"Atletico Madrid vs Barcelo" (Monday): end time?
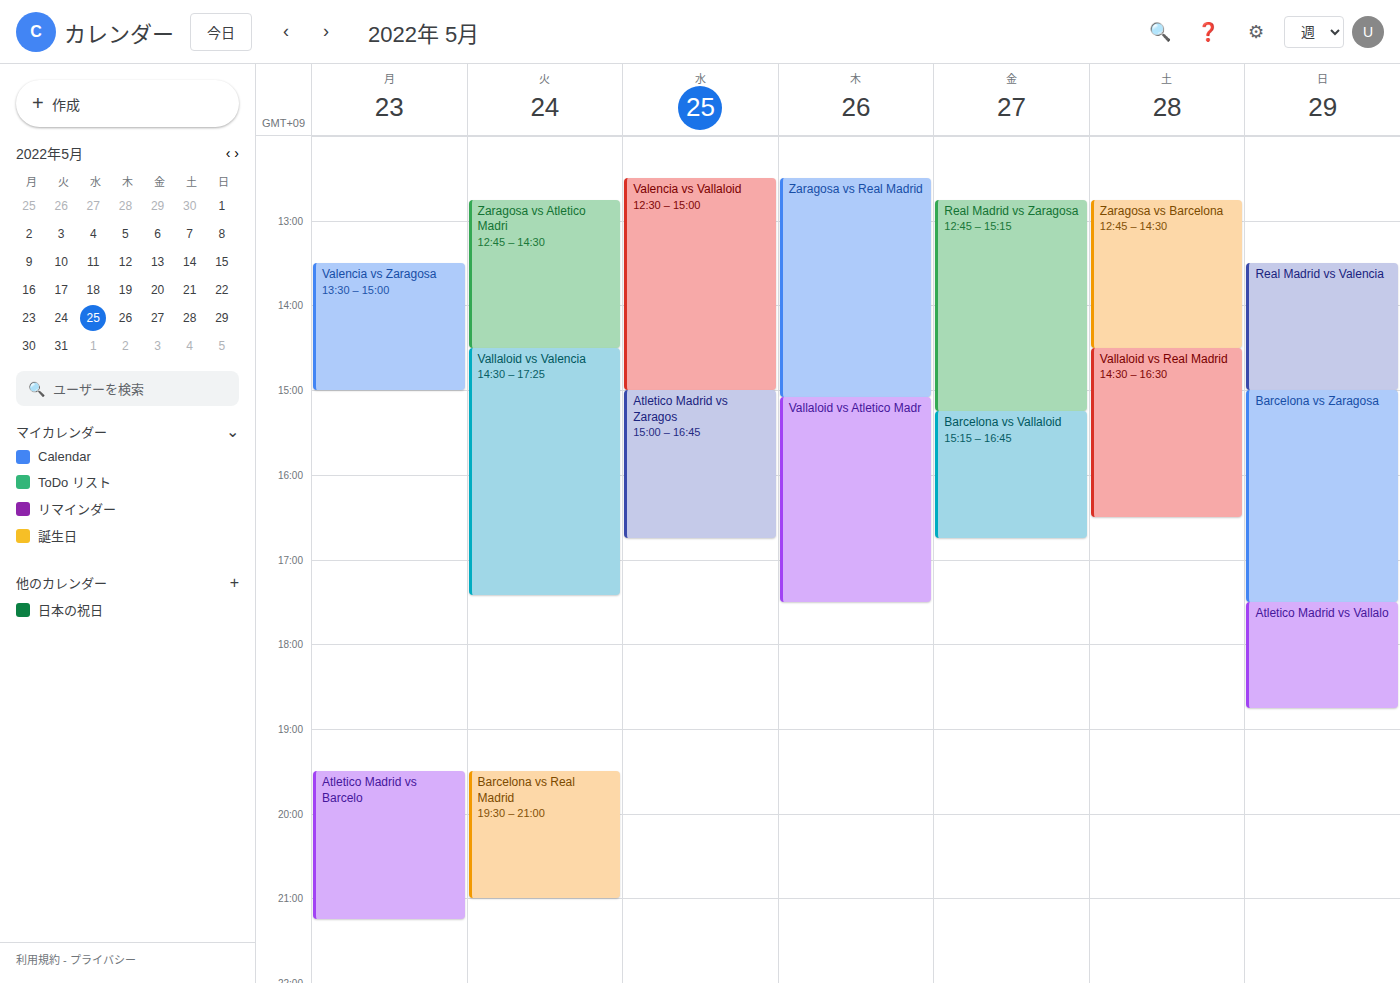
9:15 PM